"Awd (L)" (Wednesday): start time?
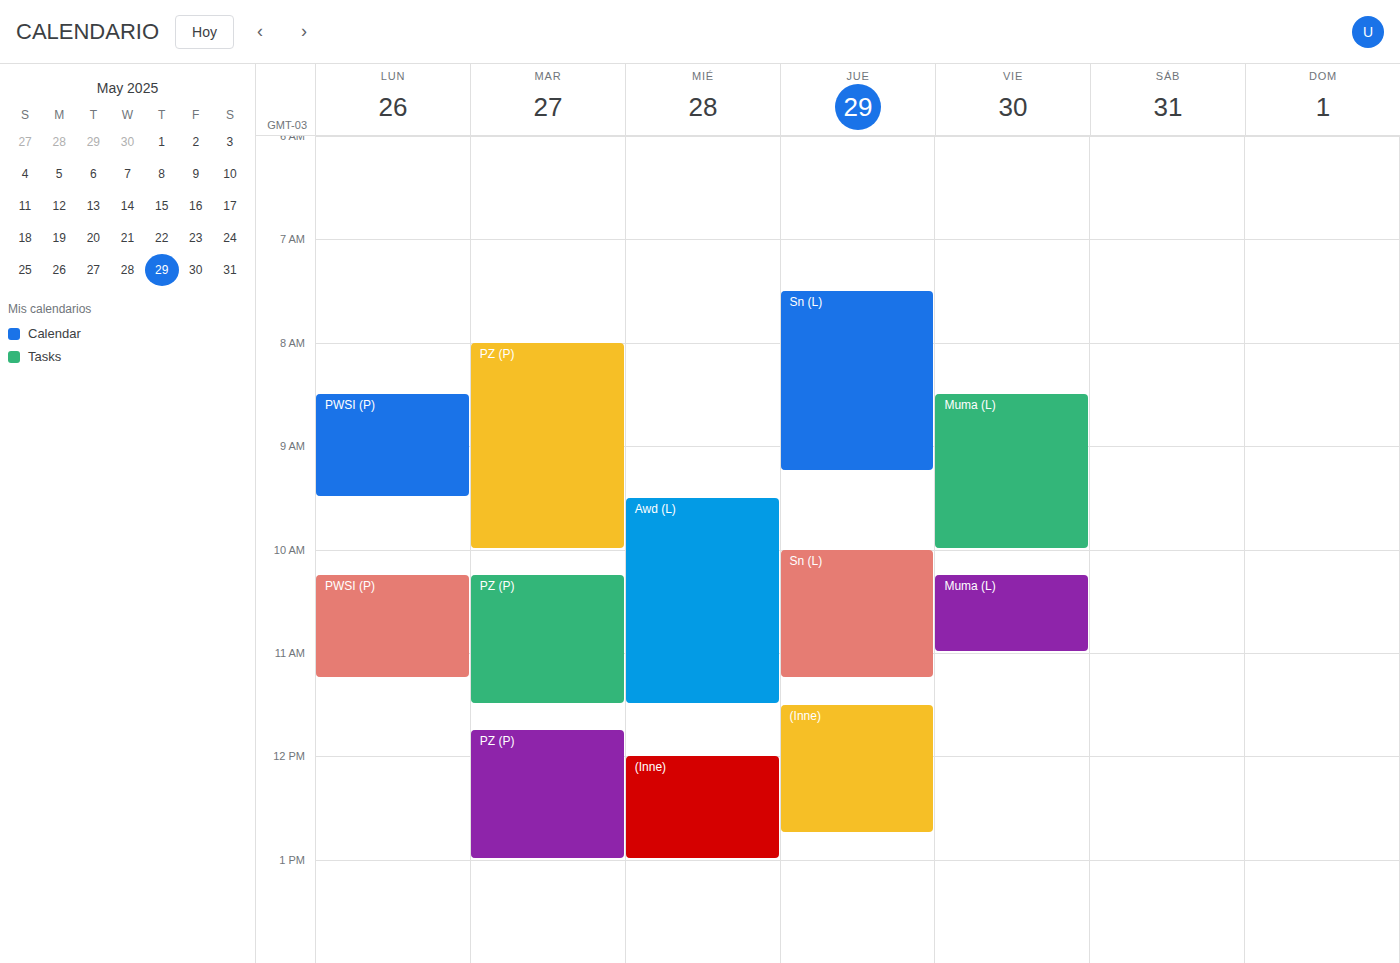
9:30 AM